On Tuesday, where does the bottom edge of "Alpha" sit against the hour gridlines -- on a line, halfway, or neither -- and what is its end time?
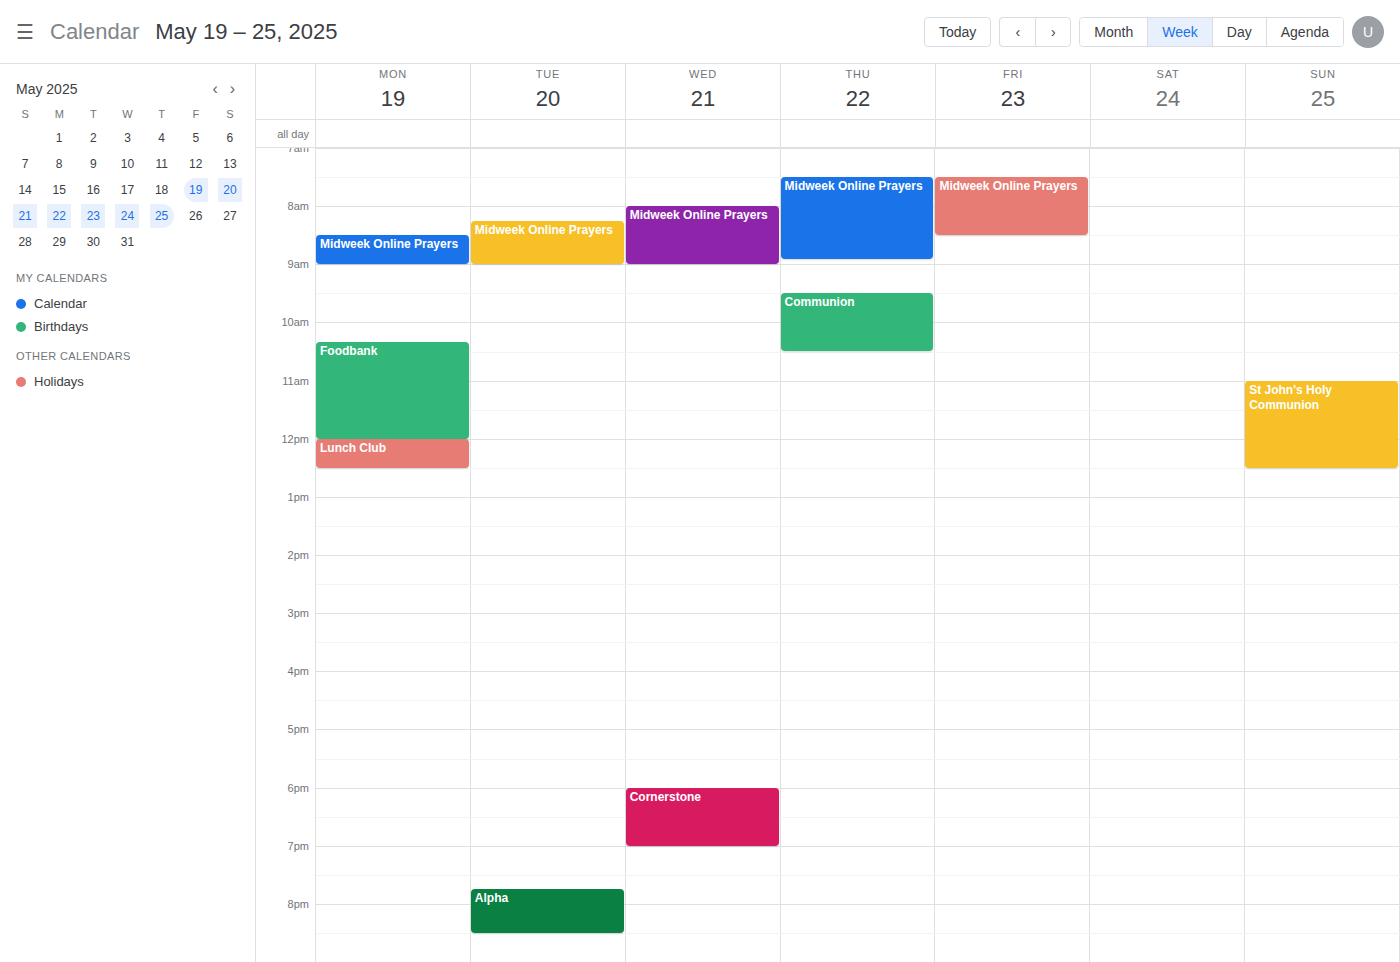
8:30 PM -- halfway between the 8 PM and 9 PM lines.